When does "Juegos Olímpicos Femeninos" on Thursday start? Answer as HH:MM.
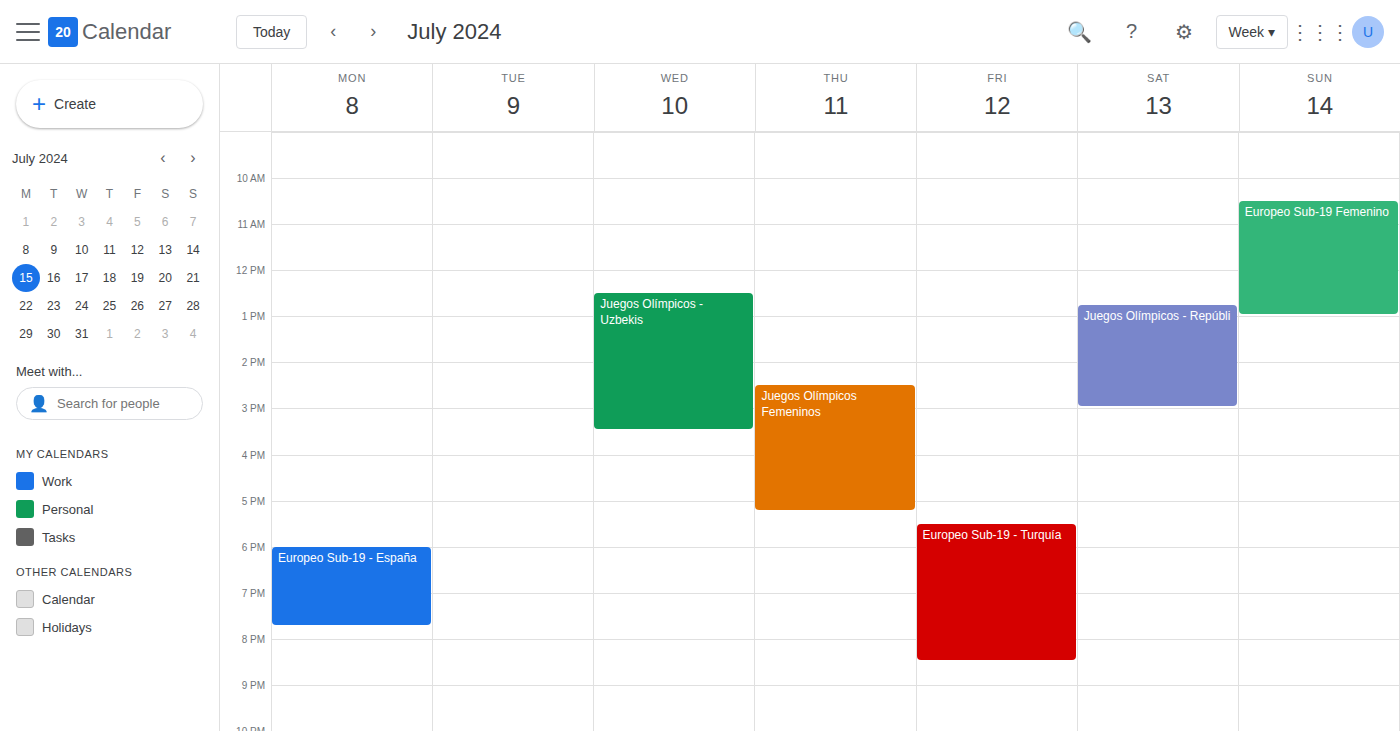
14:30